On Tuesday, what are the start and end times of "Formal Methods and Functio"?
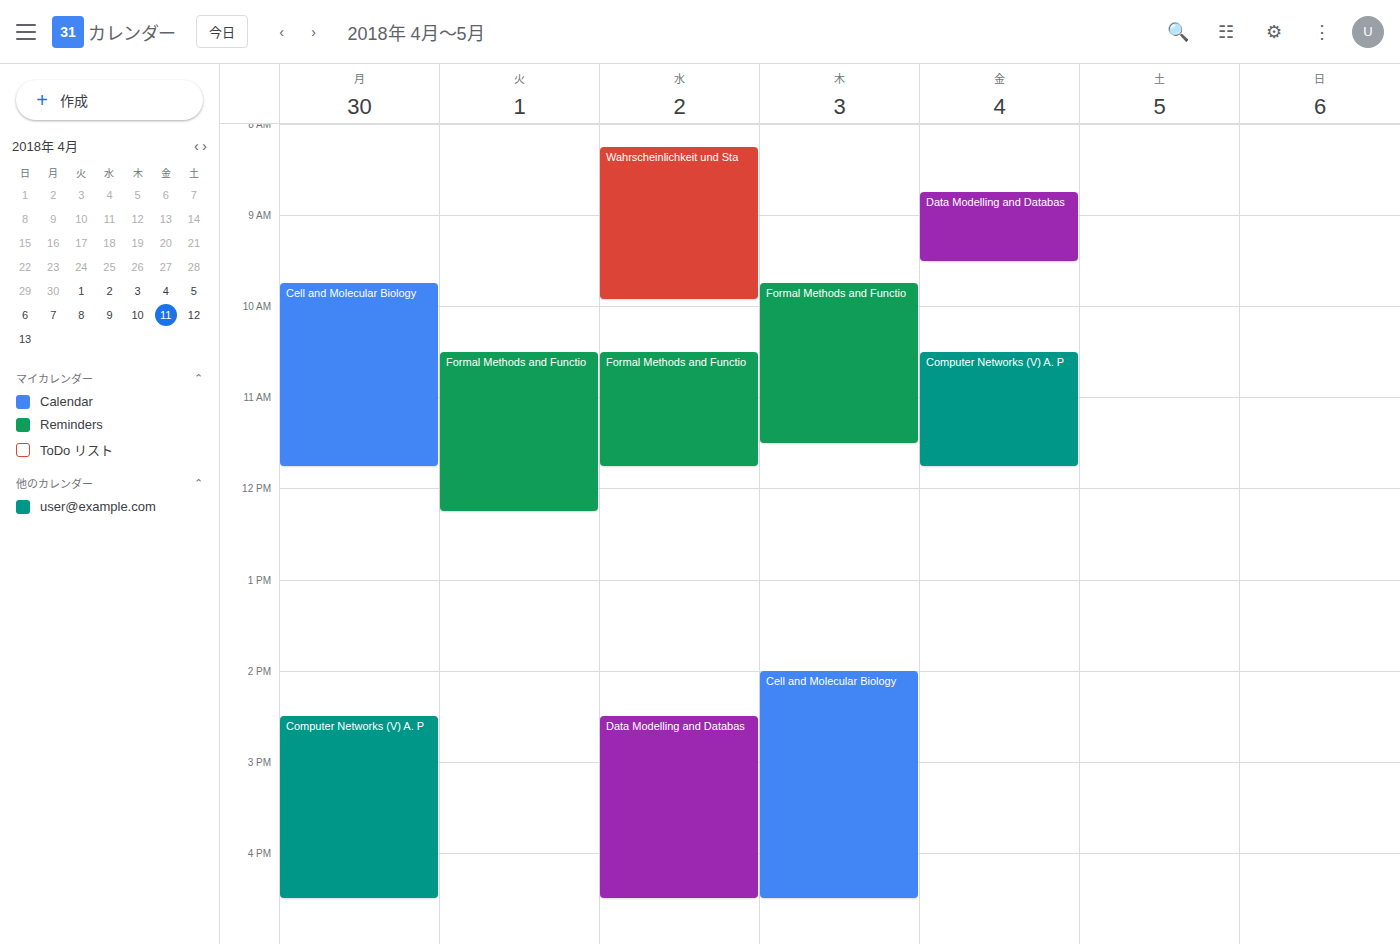
10:30 AM to 12:15 PM